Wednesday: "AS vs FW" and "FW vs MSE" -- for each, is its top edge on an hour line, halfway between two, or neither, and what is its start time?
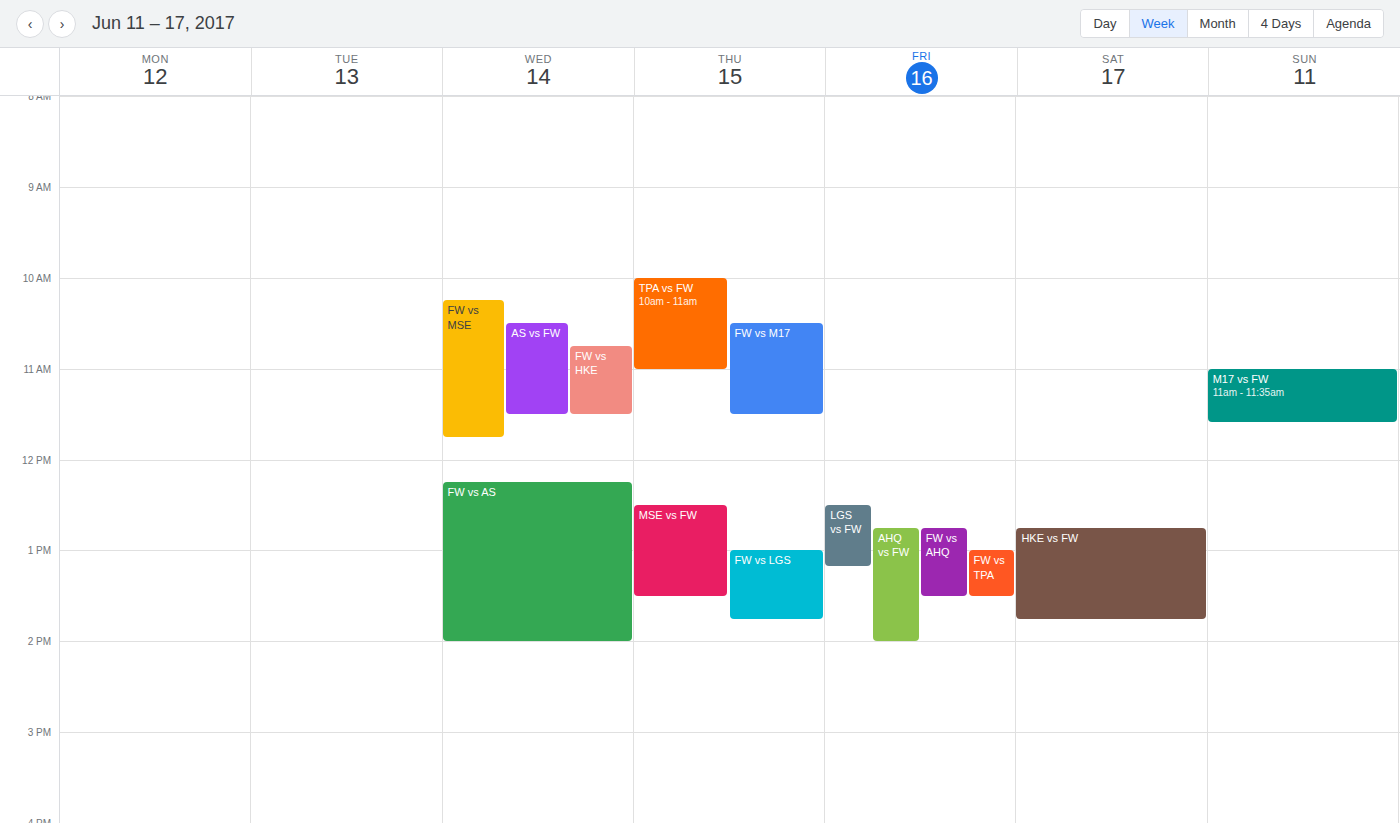
"AS vs FW": 10:30 AM, halfway between the 10 AM and 11 AM lines. "FW vs MSE": 10:15 AM, neither: a quarter of the way from the 10 AM line to the 11 AM line.